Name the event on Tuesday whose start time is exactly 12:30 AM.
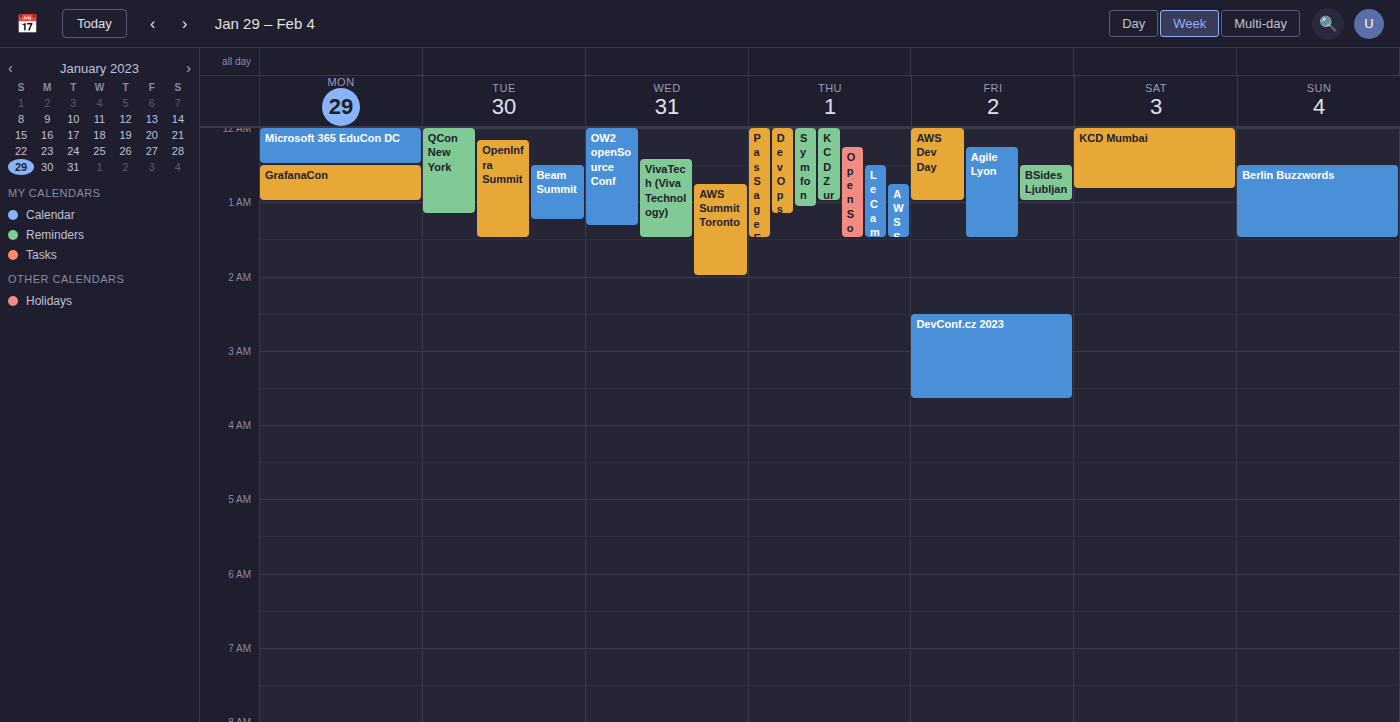
"Beam Summit"